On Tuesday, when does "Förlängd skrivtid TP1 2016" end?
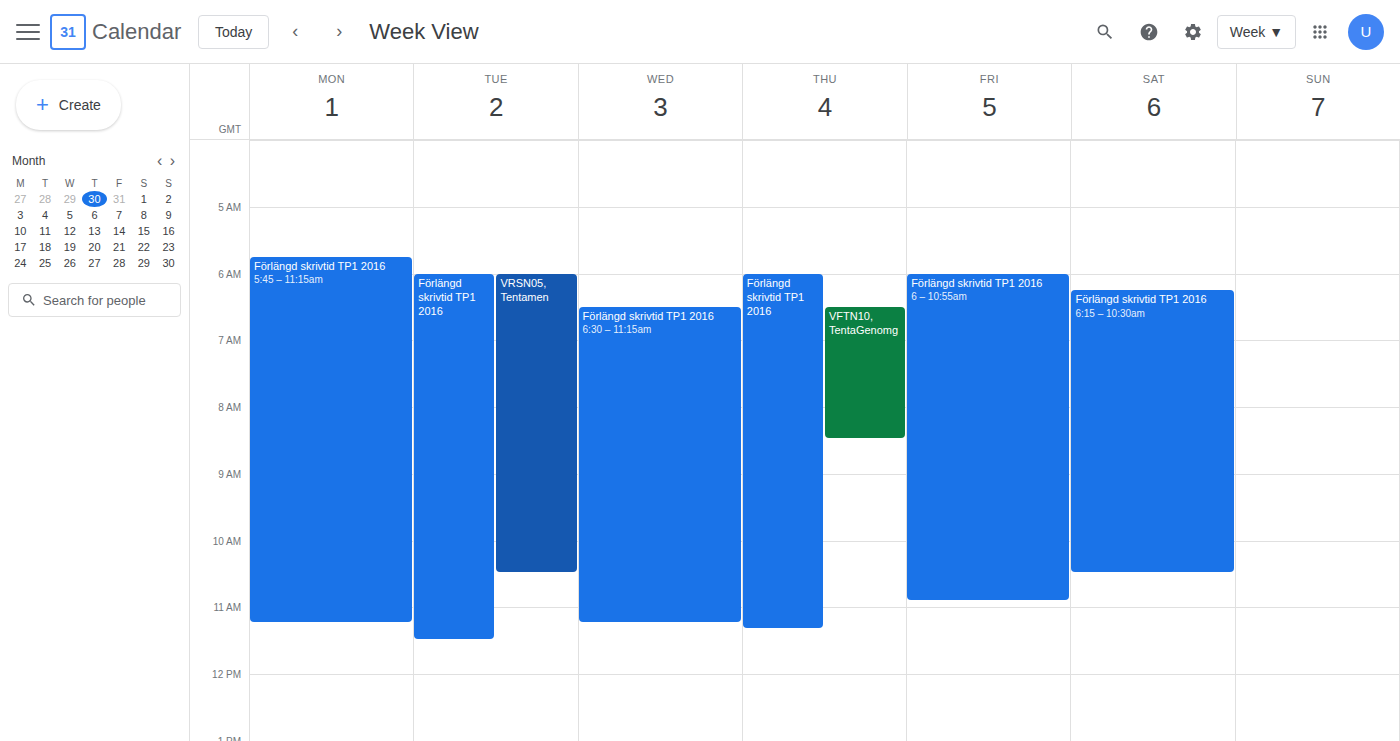
11:30